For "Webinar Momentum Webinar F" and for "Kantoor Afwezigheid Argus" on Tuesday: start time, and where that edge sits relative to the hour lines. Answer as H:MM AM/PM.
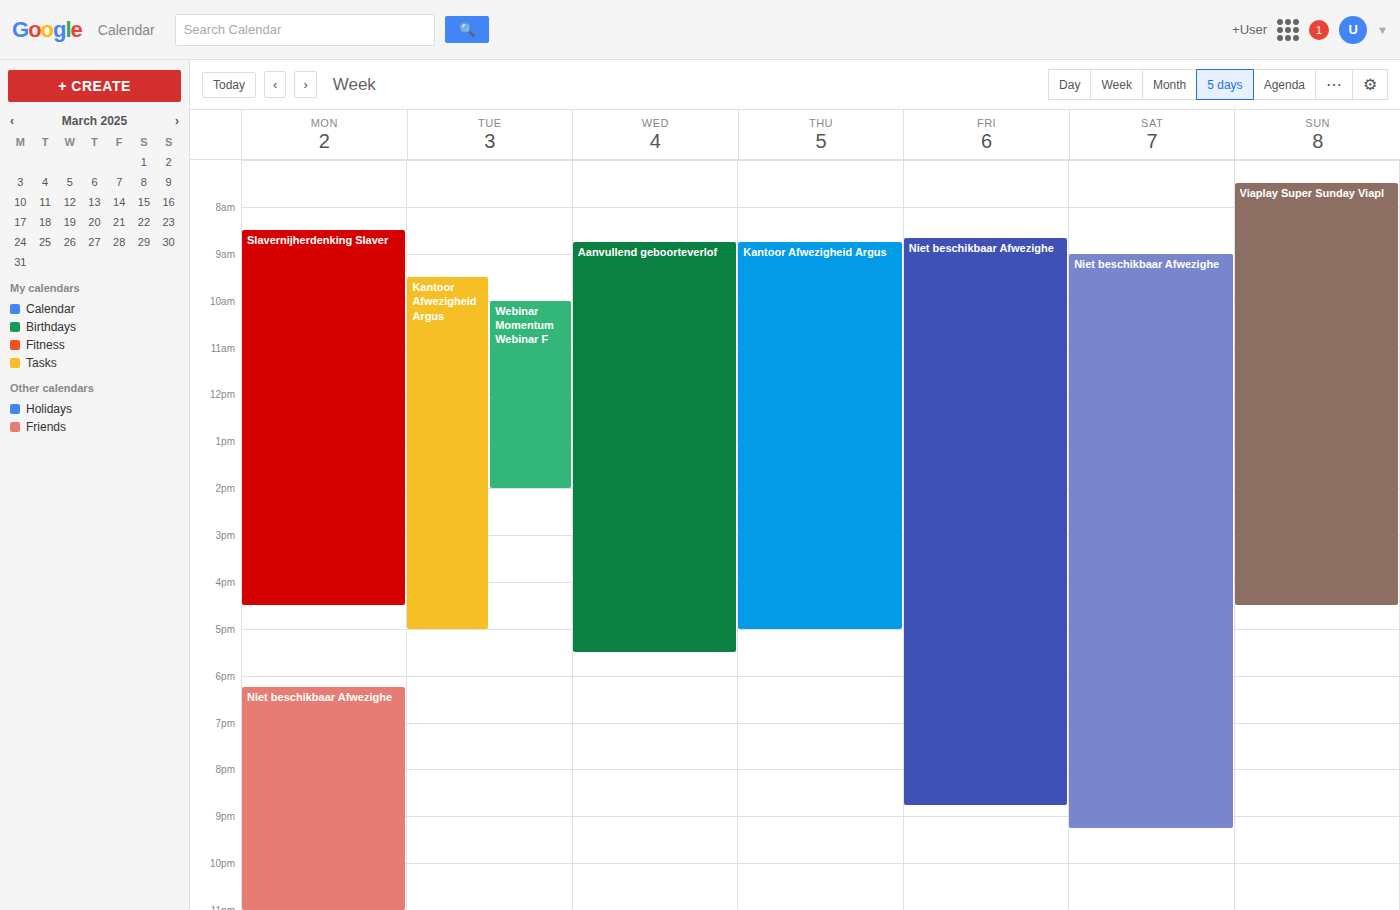
"Webinar Momentum Webinar F": 10:00 AM, exactly on the 10 AM line. "Kantoor Afwezigheid Argus": 9:30 AM, halfway between the 9 AM and 10 AM lines.